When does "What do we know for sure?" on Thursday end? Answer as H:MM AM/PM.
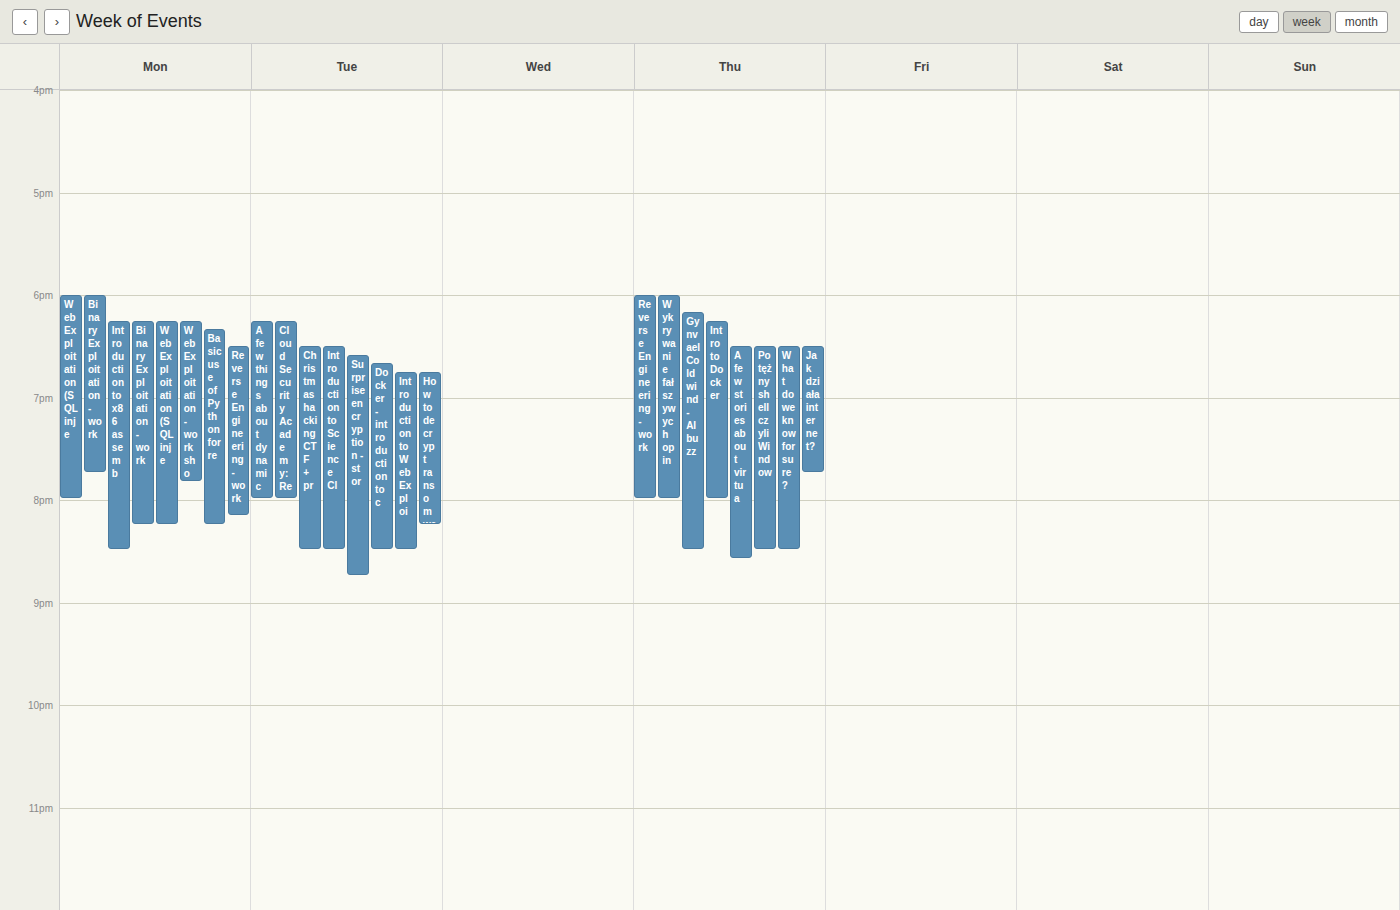
8:30 PM